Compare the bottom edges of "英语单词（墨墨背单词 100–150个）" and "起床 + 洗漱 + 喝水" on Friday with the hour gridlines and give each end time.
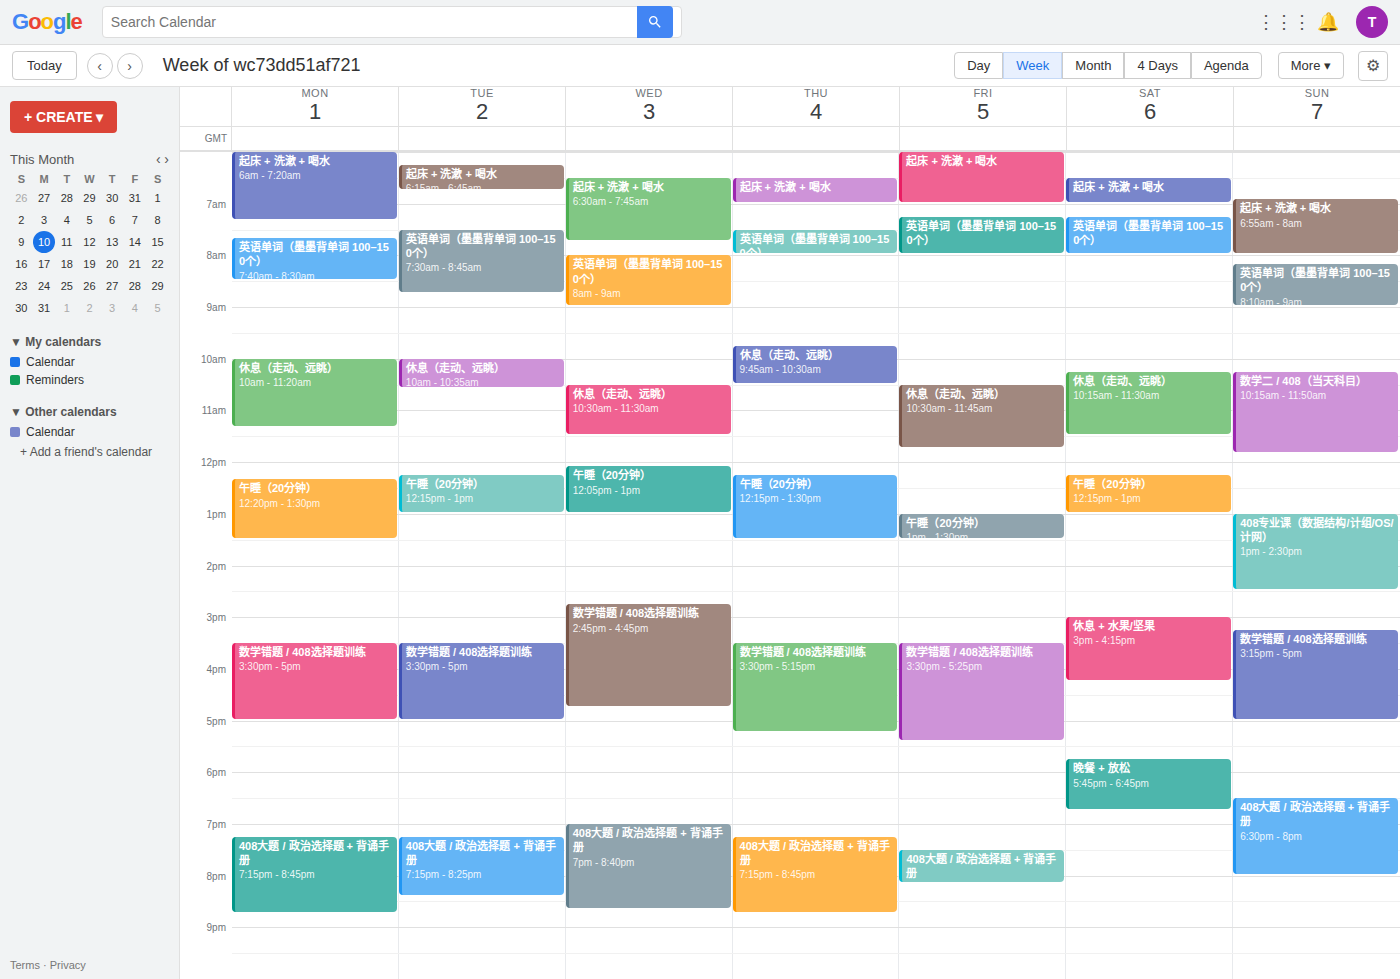
"英语单词（墨墨背单词 100–150个）": 8:00 AM, exactly on the 8 AM line. "起床 + 洗漱 + 喝水": 7:00 AM, exactly on the 7 AM line.